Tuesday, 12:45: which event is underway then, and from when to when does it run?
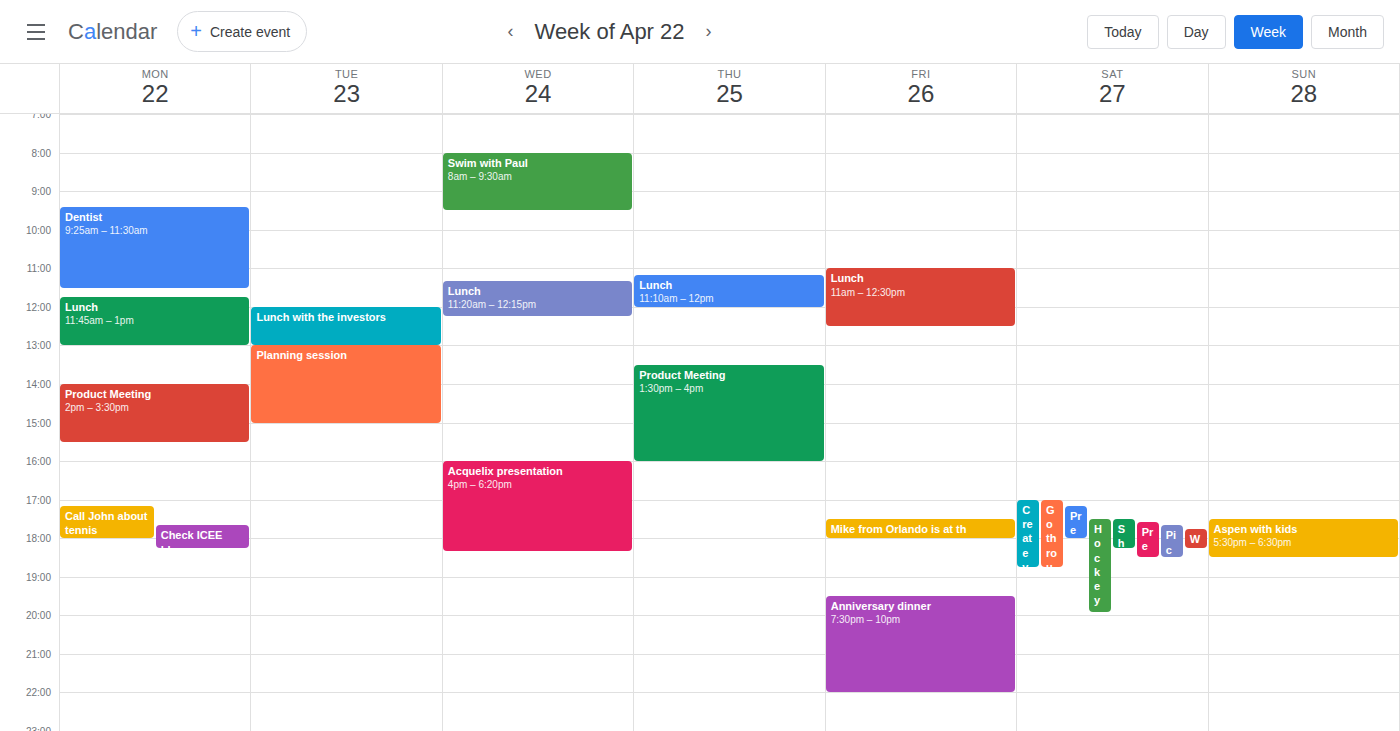
"Lunch with the investors", 12:00 to 13:00